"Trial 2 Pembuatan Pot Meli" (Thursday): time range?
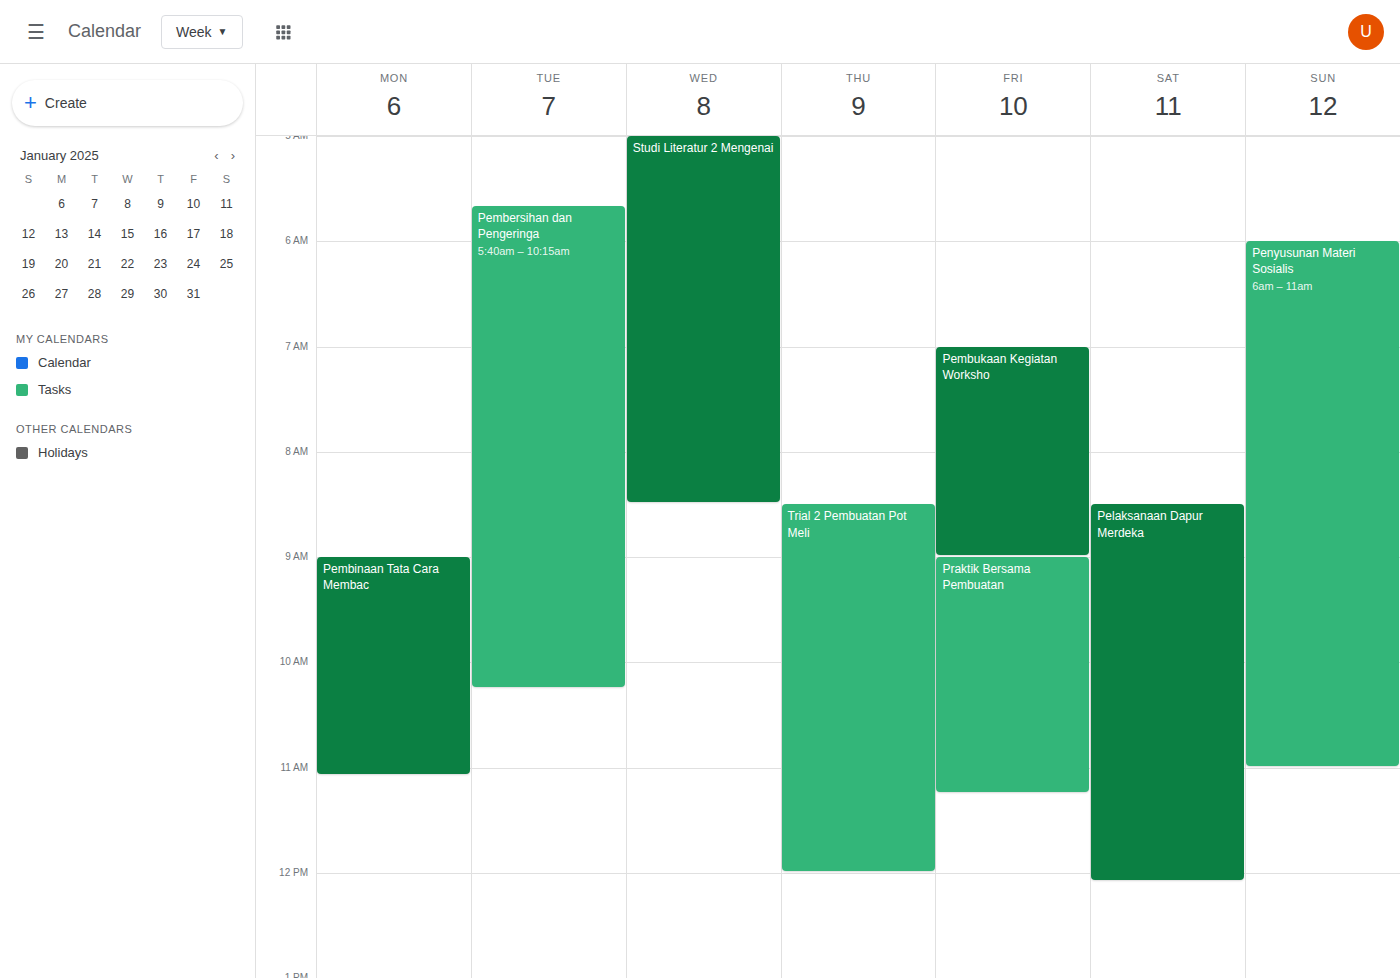
8:30 AM to 12:00 PM